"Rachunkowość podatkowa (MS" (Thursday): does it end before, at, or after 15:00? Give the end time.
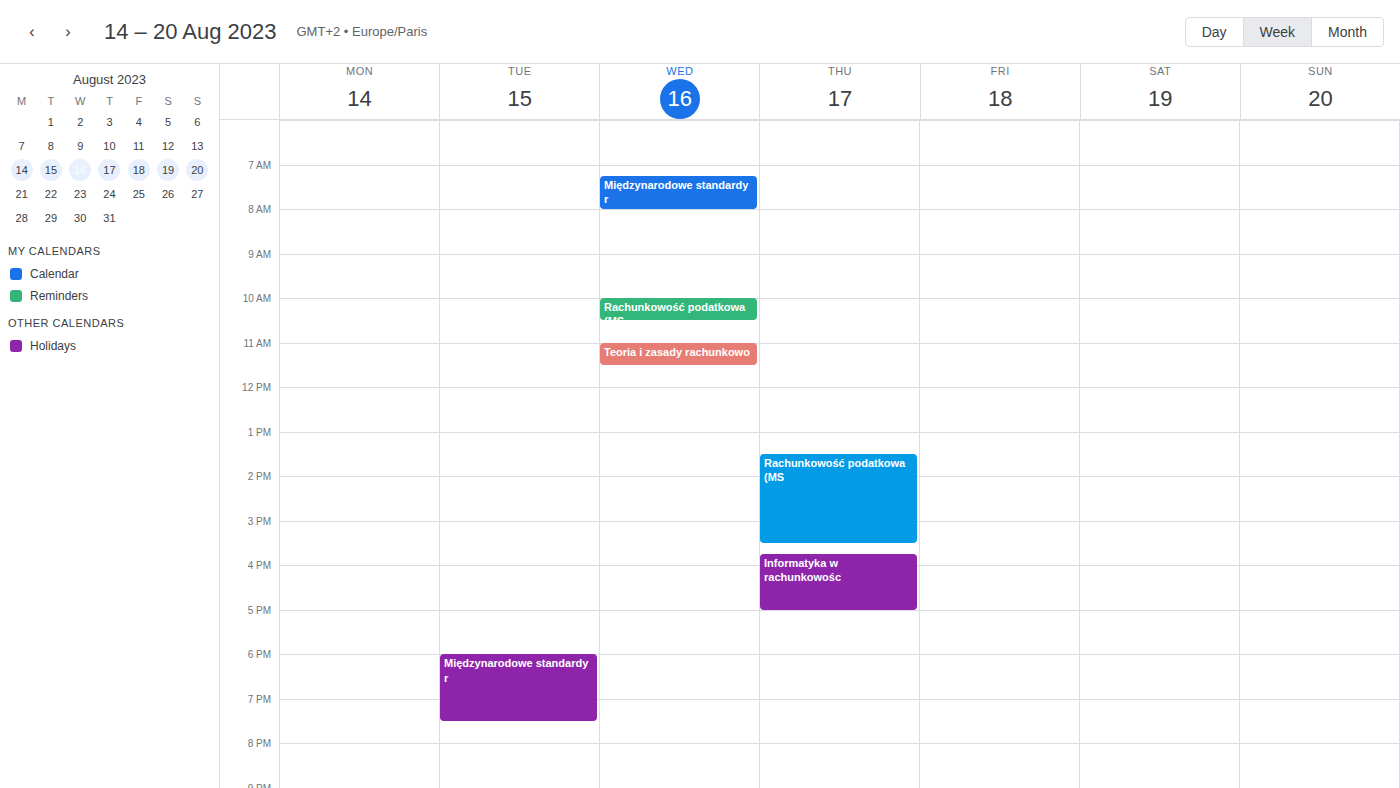
15:30 -- after 15:00, 30 minutes below the 15:00 line.